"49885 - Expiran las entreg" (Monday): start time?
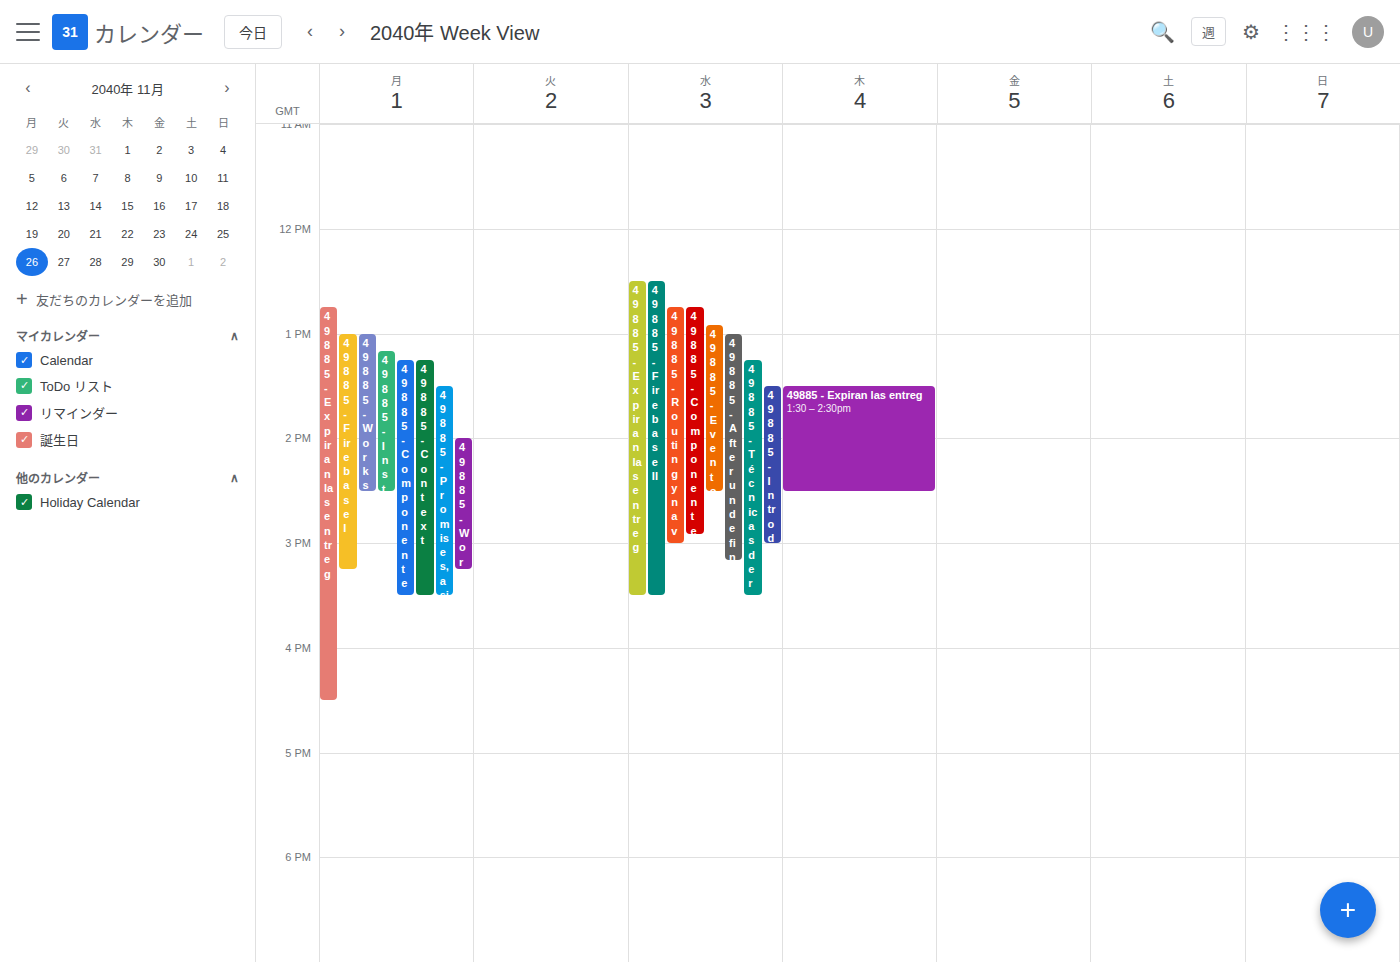
12:45 PM